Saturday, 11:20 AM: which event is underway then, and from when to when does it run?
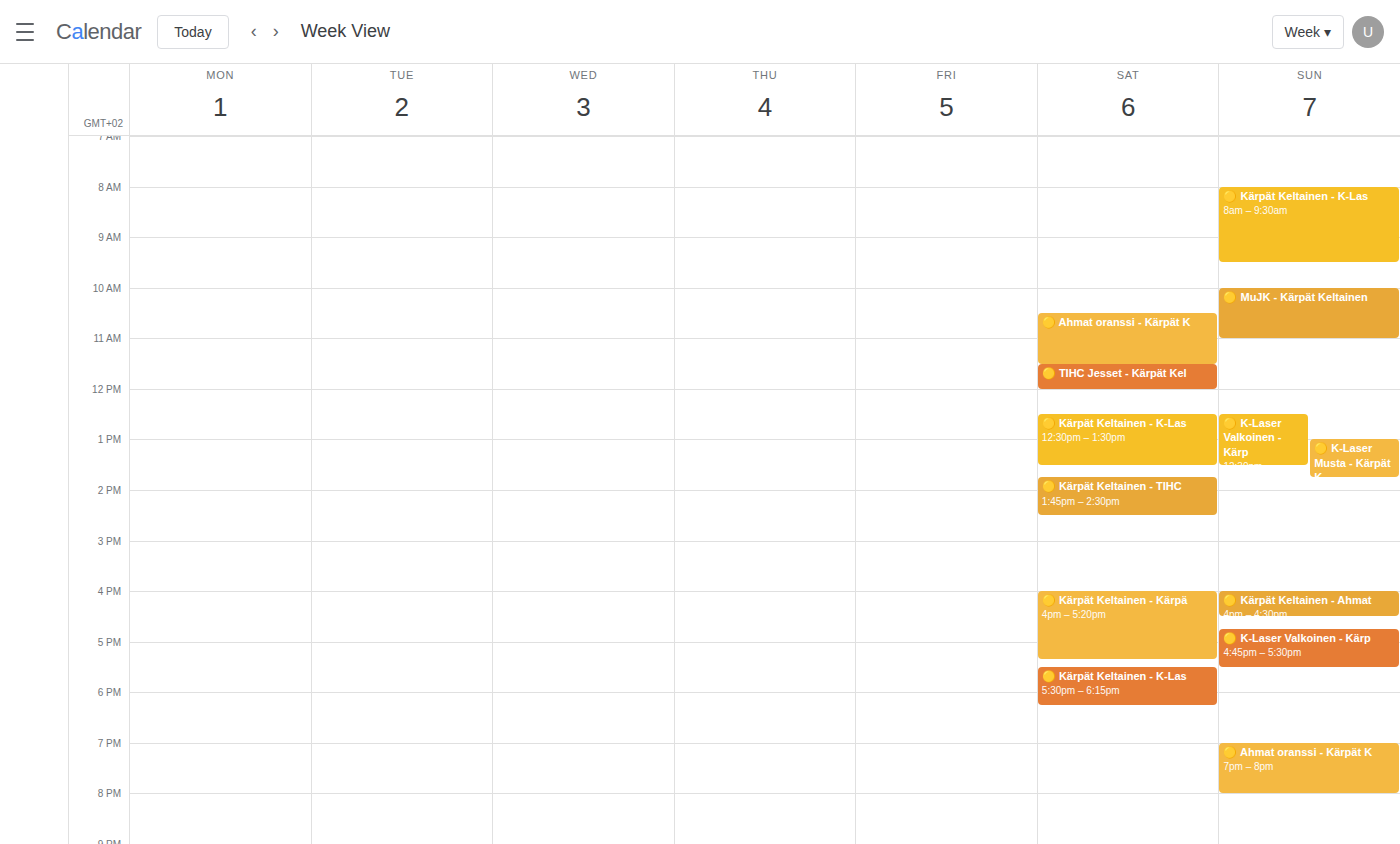
"🟡 Ahmat oranssi - Kärpät K", 10:30 AM to 11:30 AM